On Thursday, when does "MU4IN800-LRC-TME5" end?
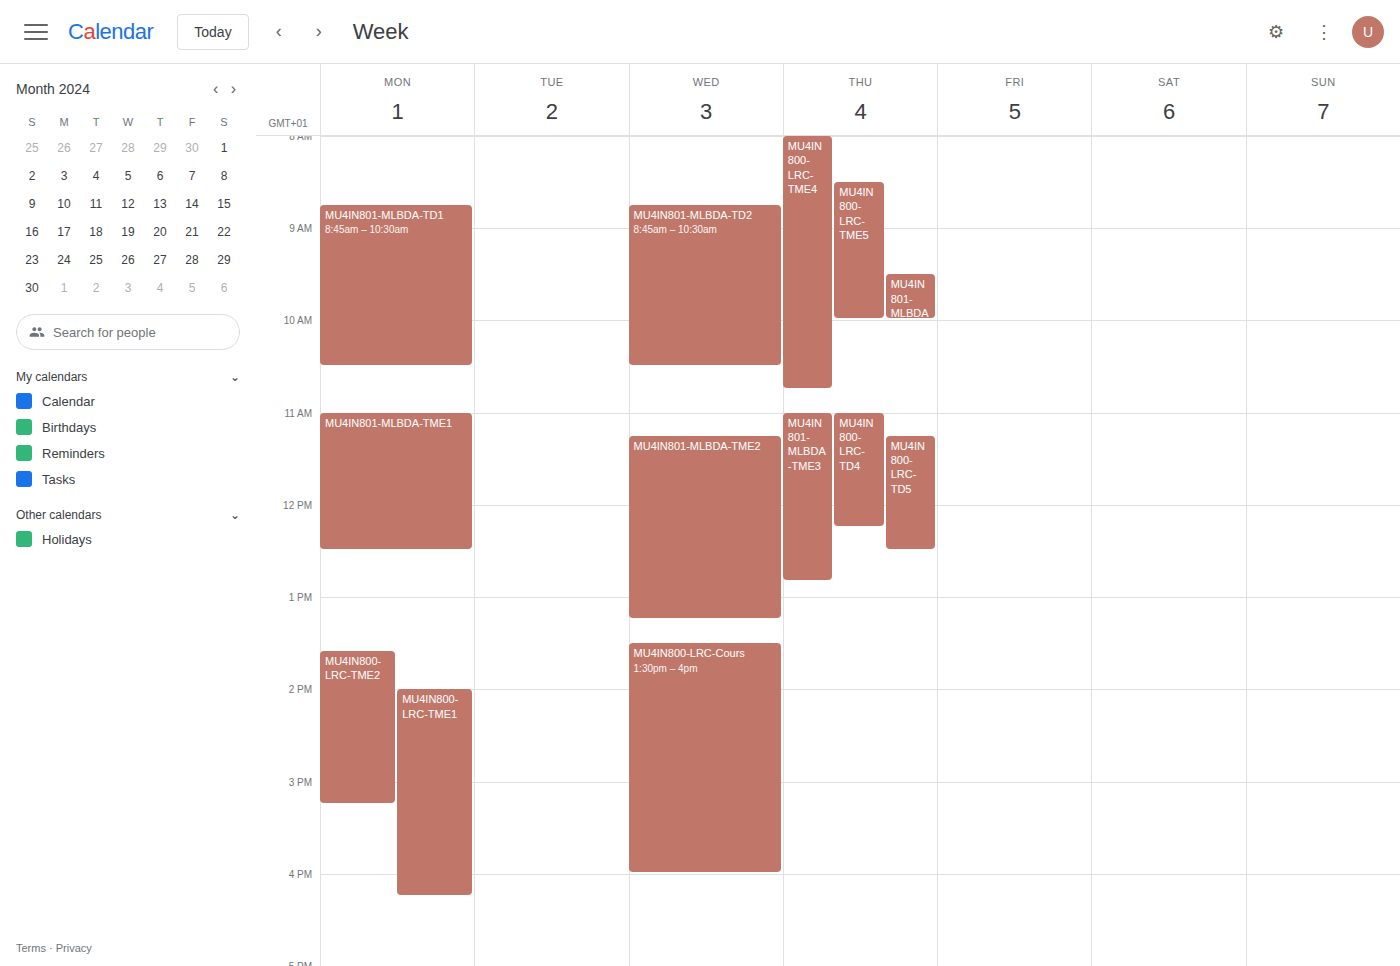
10:00 AM